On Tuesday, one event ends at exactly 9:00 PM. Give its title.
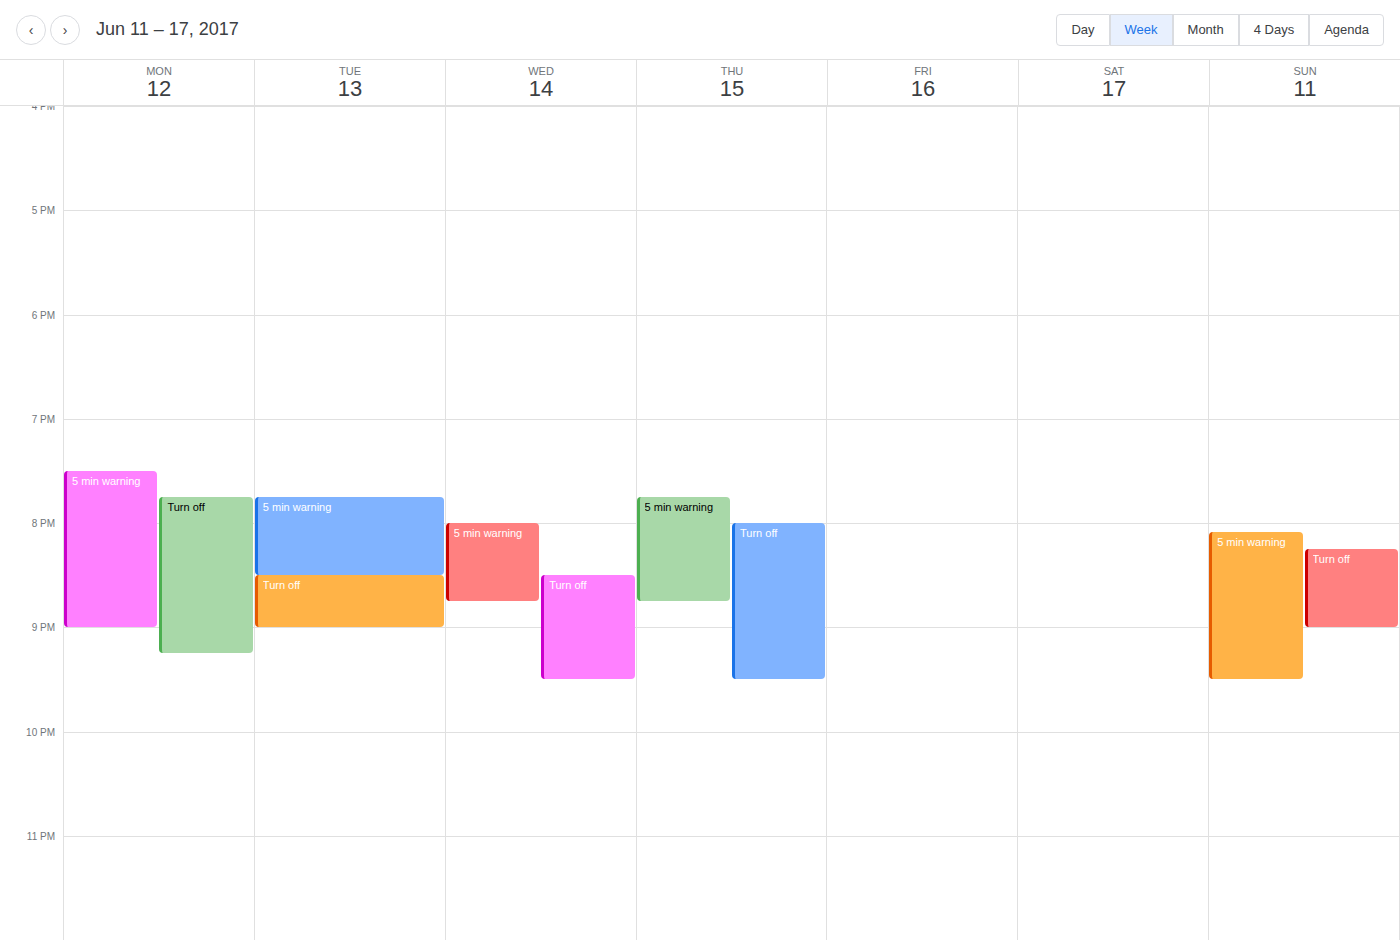
"Turn off"